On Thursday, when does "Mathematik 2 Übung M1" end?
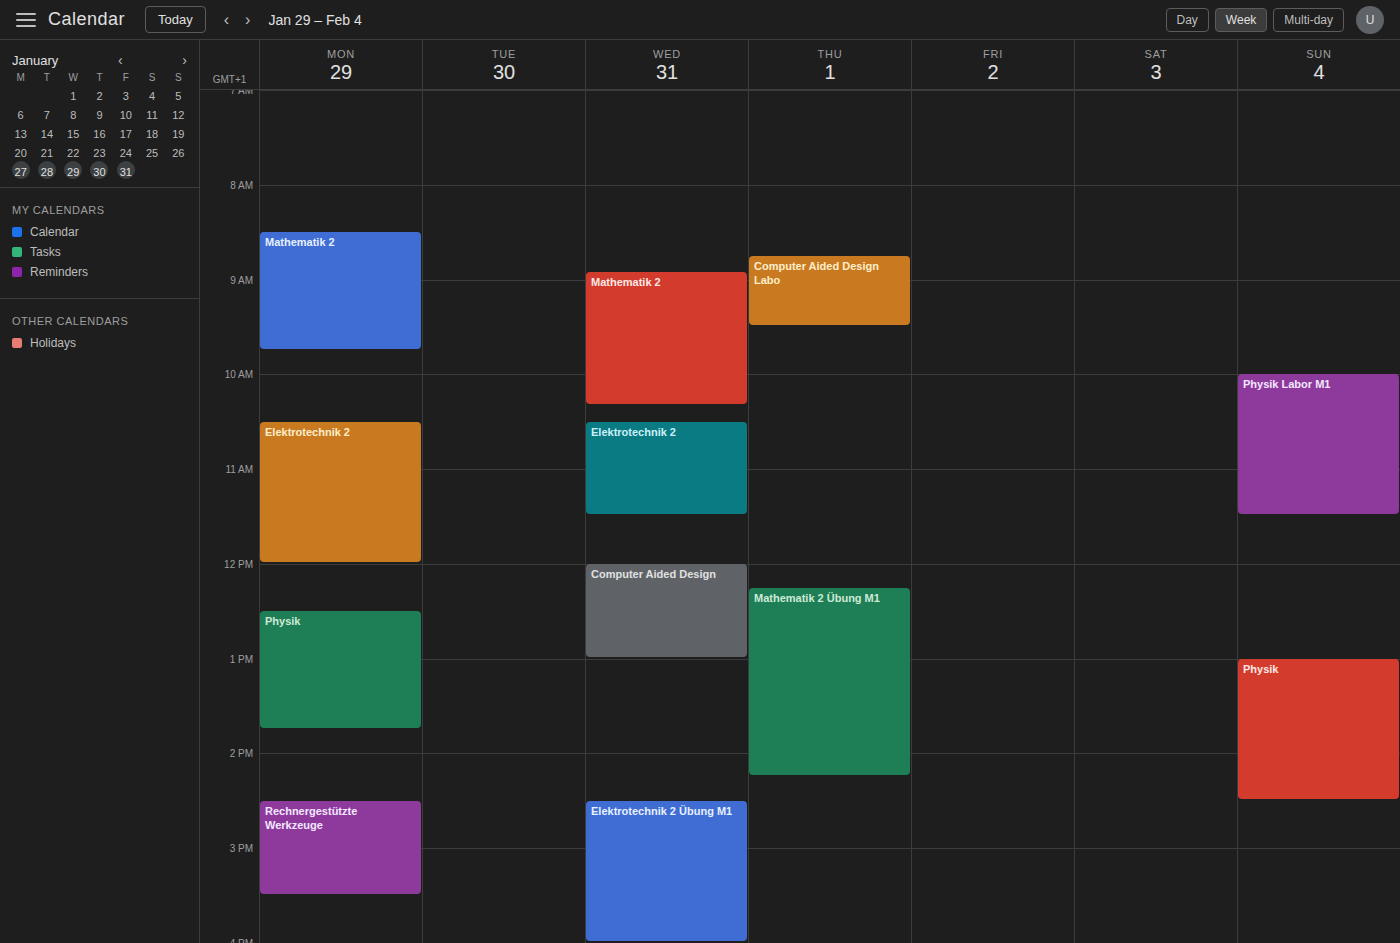
14:15